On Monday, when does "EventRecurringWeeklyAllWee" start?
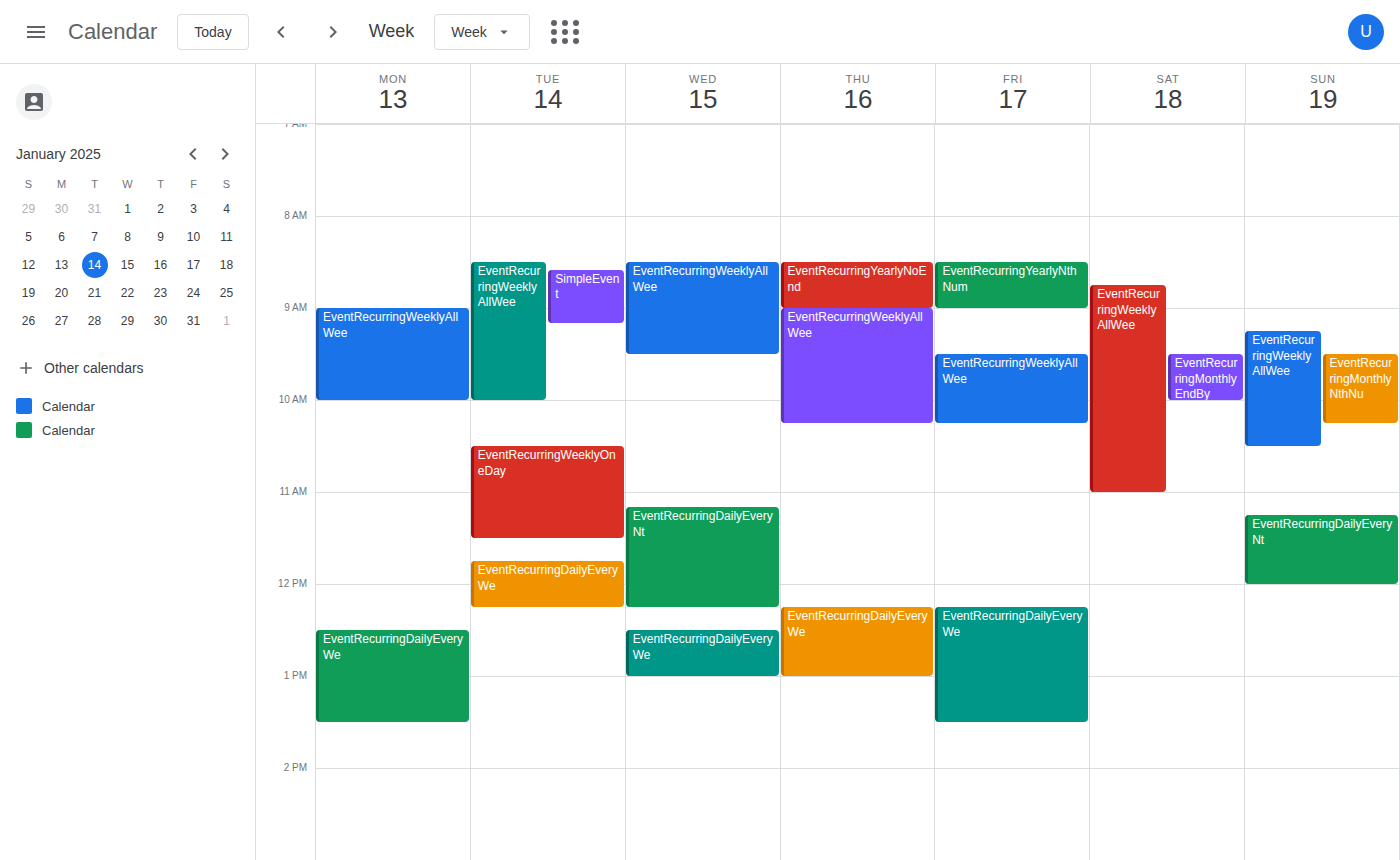
9:00 AM